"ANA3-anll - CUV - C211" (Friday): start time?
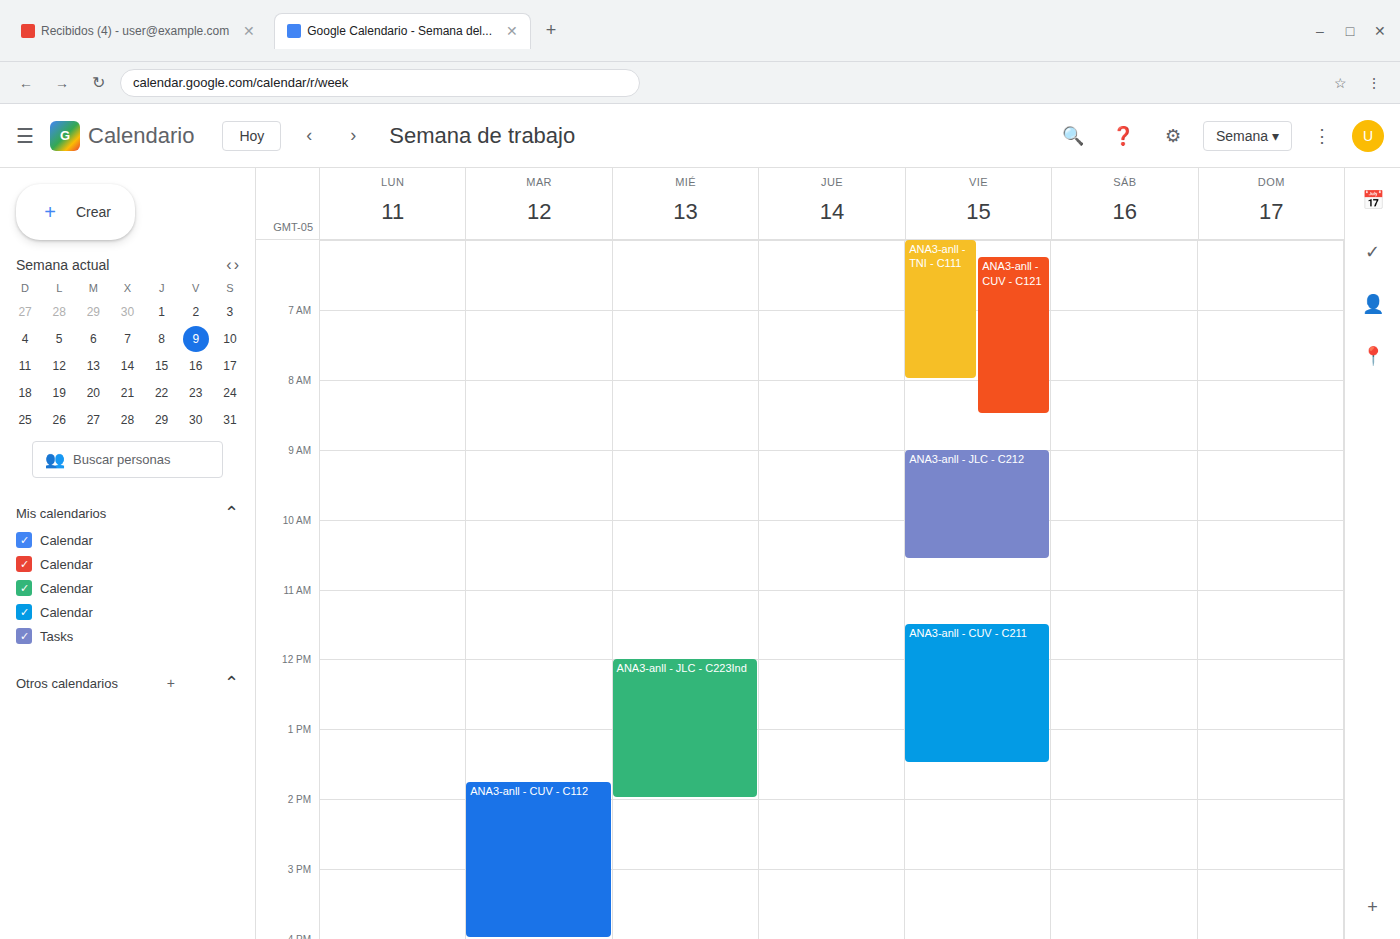
11:30 AM